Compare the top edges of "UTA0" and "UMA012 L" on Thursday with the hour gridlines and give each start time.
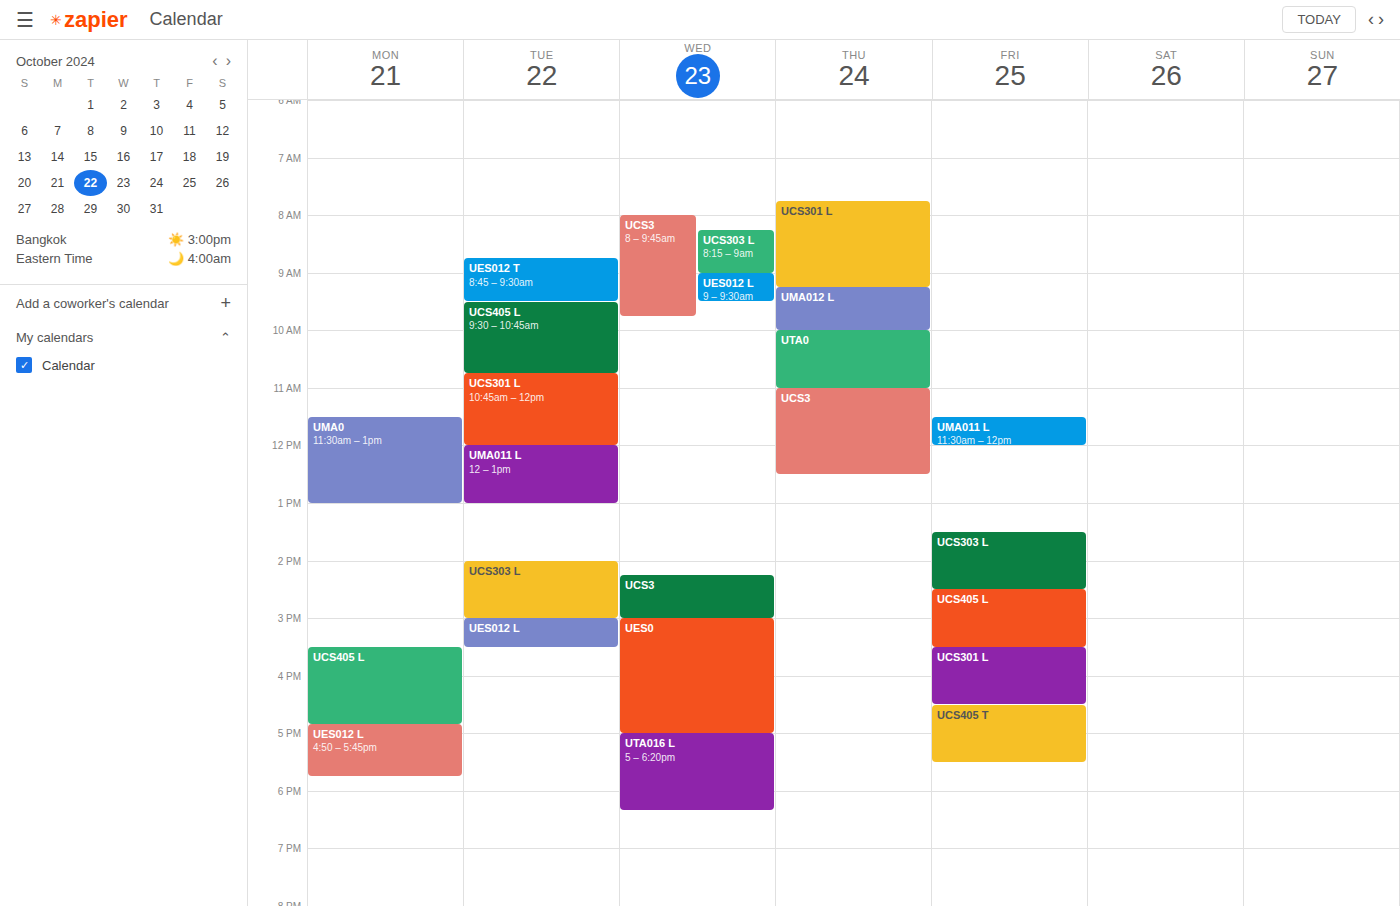
"UTA0": 10:00 AM, exactly on the 10 AM line. "UMA012 L": 9:15 AM, neither: a quarter of the way from the 9 AM line to the 10 AM line.